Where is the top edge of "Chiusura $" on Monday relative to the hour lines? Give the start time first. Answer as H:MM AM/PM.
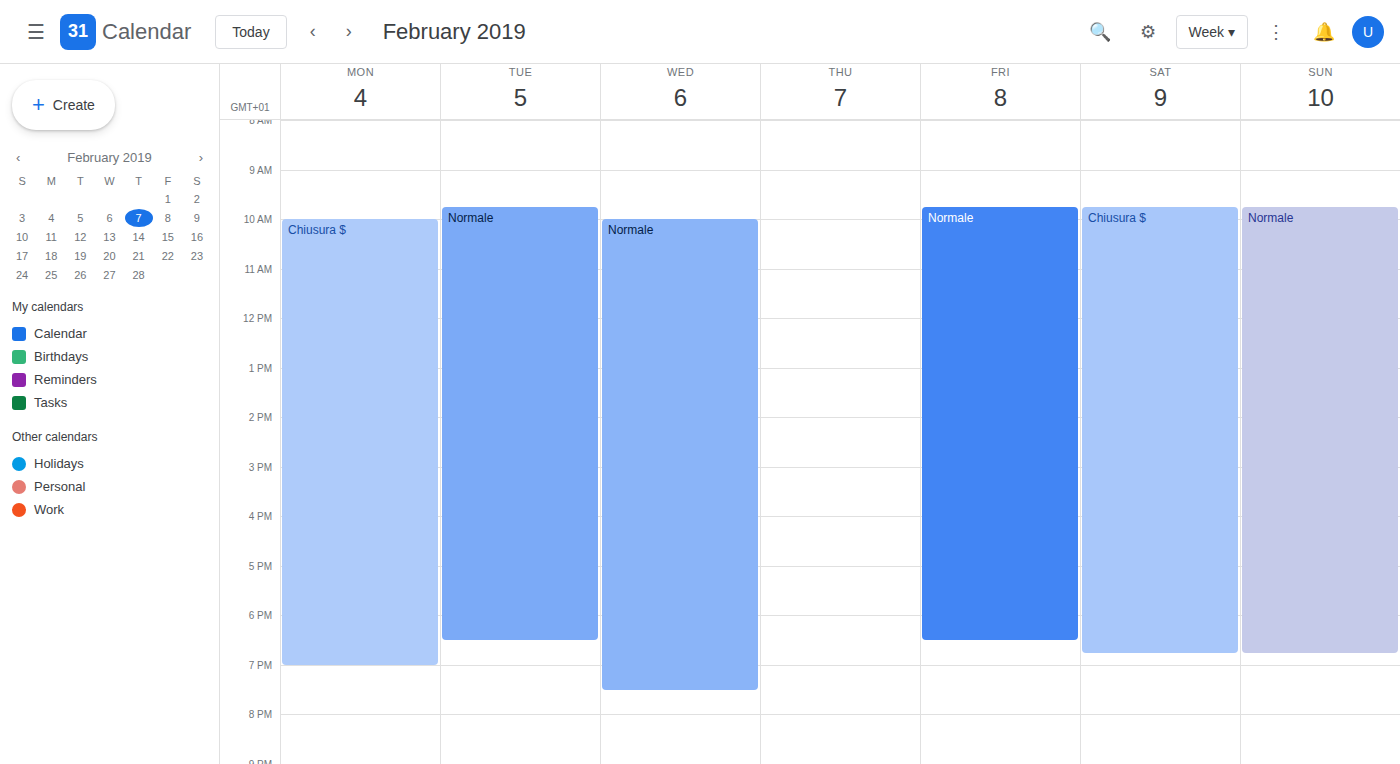
10:00 AM -- exactly on the 10 AM line.